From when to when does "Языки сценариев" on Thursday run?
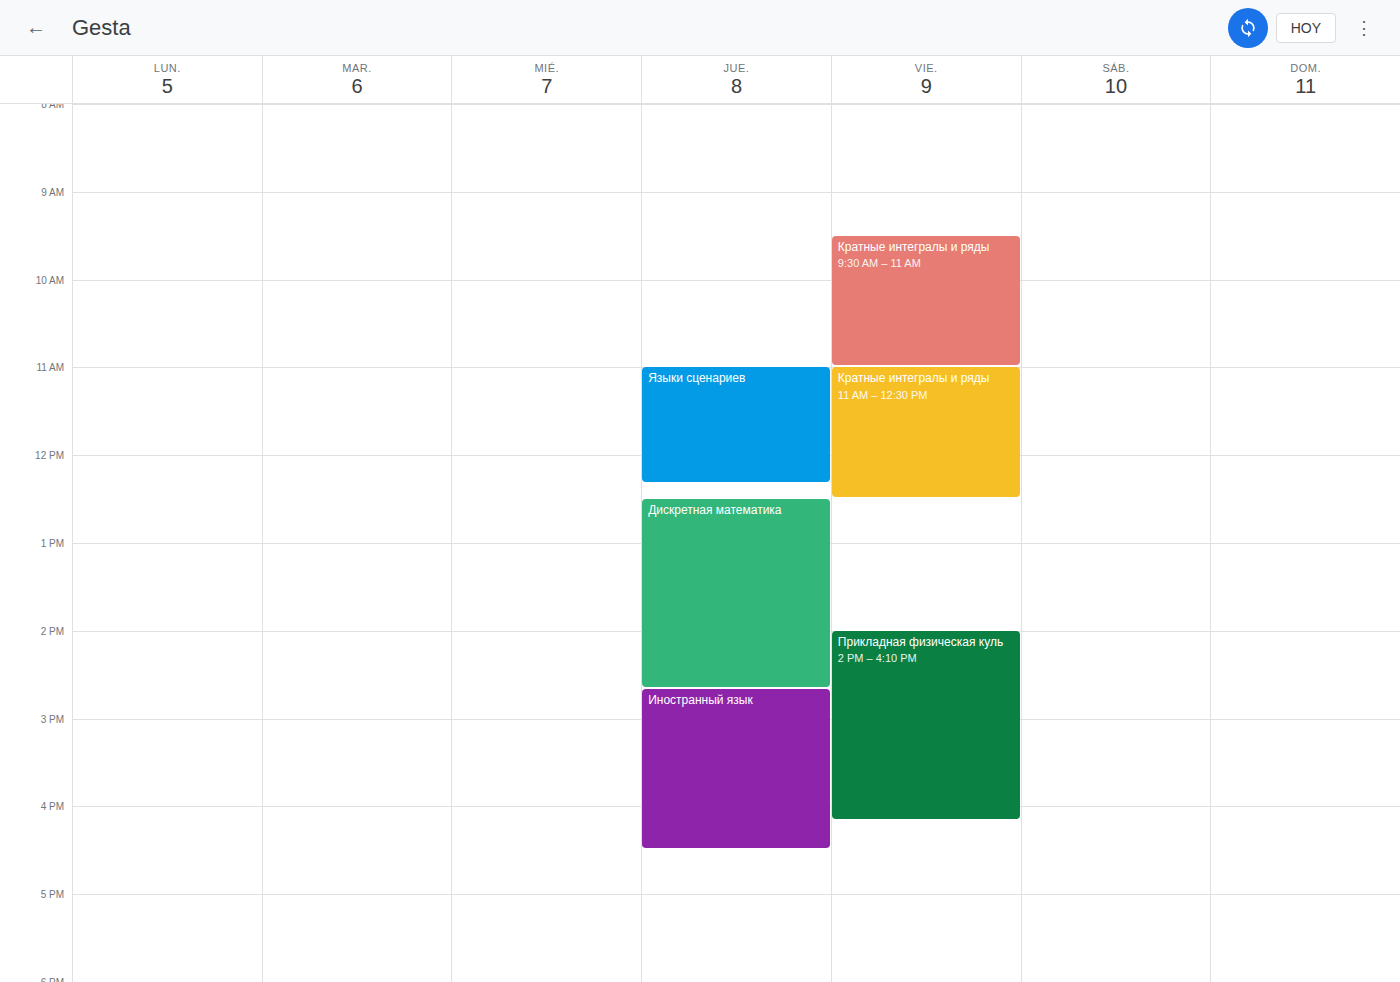
11:00 AM to 12:20 PM